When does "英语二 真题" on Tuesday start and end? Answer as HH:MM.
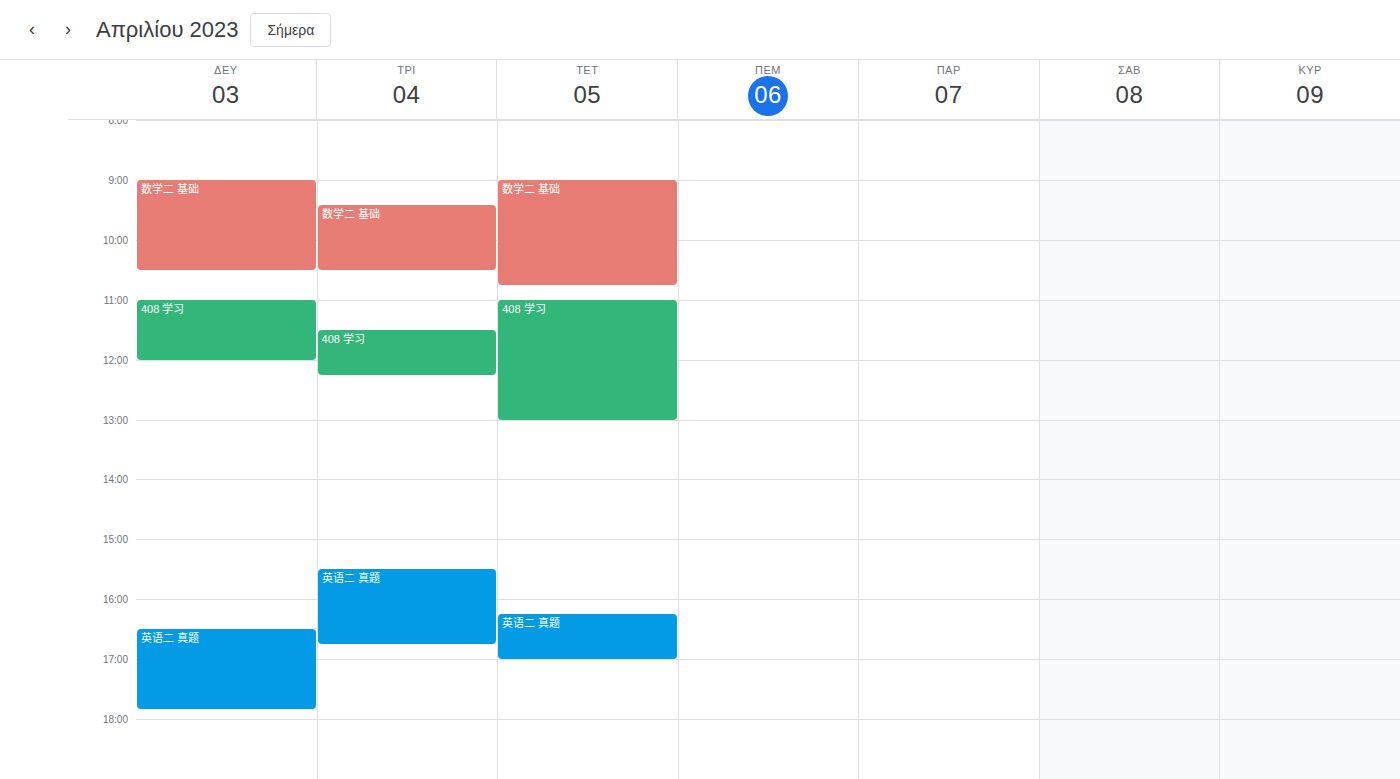
15:30 to 16:45